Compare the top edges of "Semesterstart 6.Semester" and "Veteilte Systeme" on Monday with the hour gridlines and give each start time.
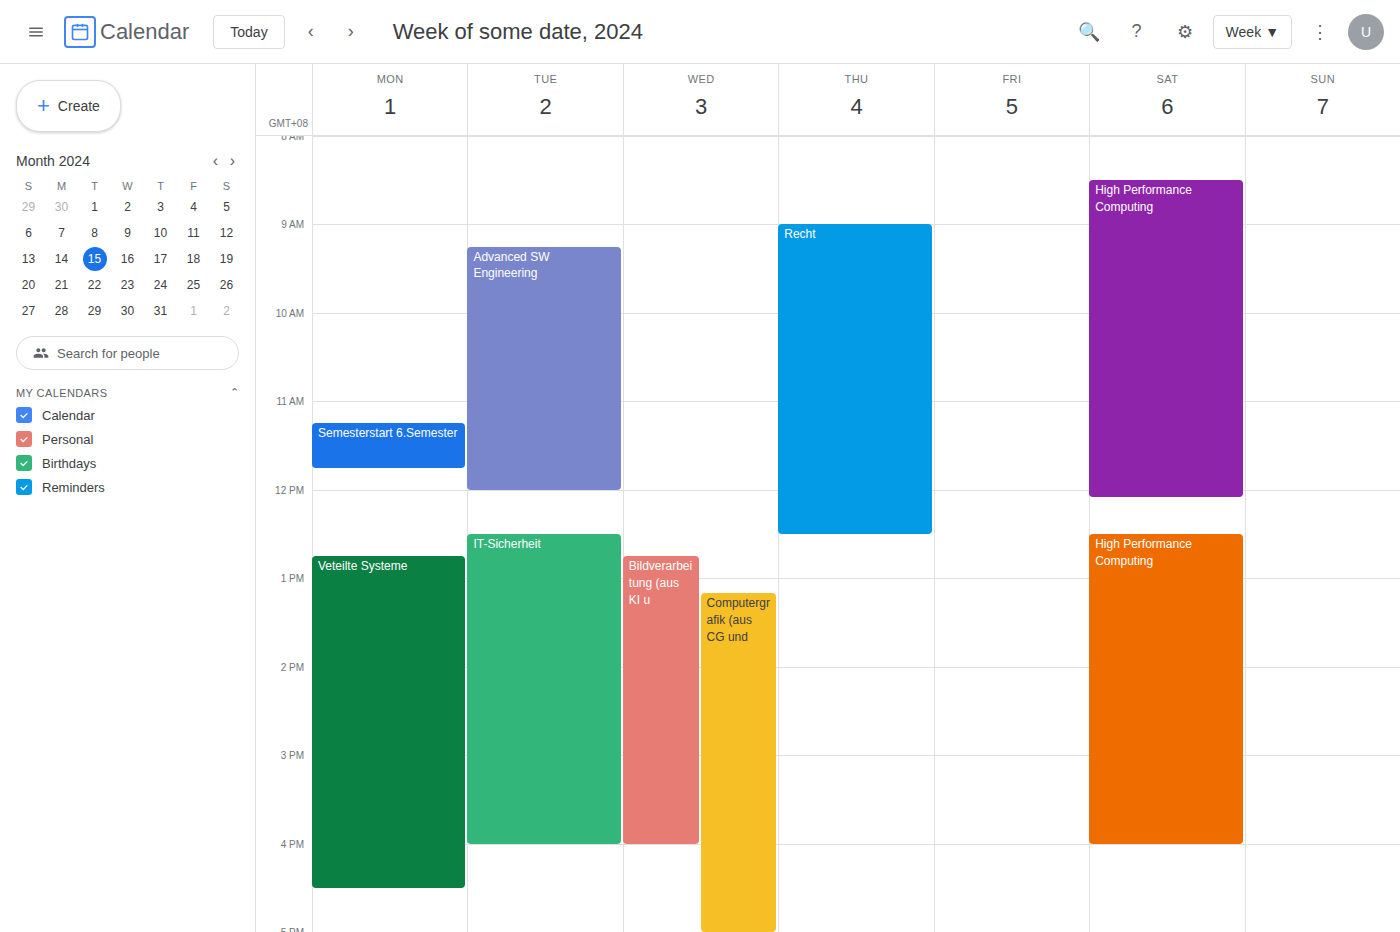
"Semesterstart 6.Semester": 11:15 AM, neither: a quarter of the way from the 11 AM line to the 12 PM line. "Veteilte Systeme": 12:45 PM, neither: three quarters of the way from the 12 PM line to the 1 PM line.